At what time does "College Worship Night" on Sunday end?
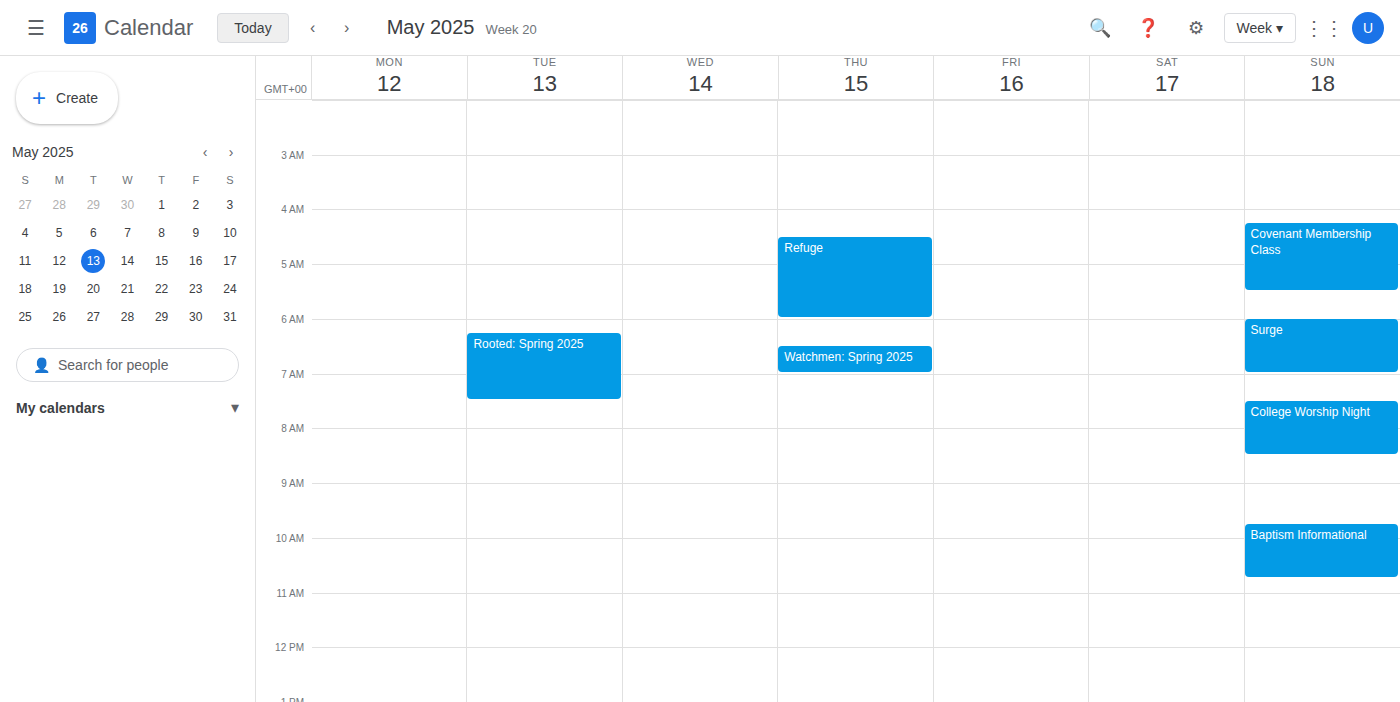
08:30